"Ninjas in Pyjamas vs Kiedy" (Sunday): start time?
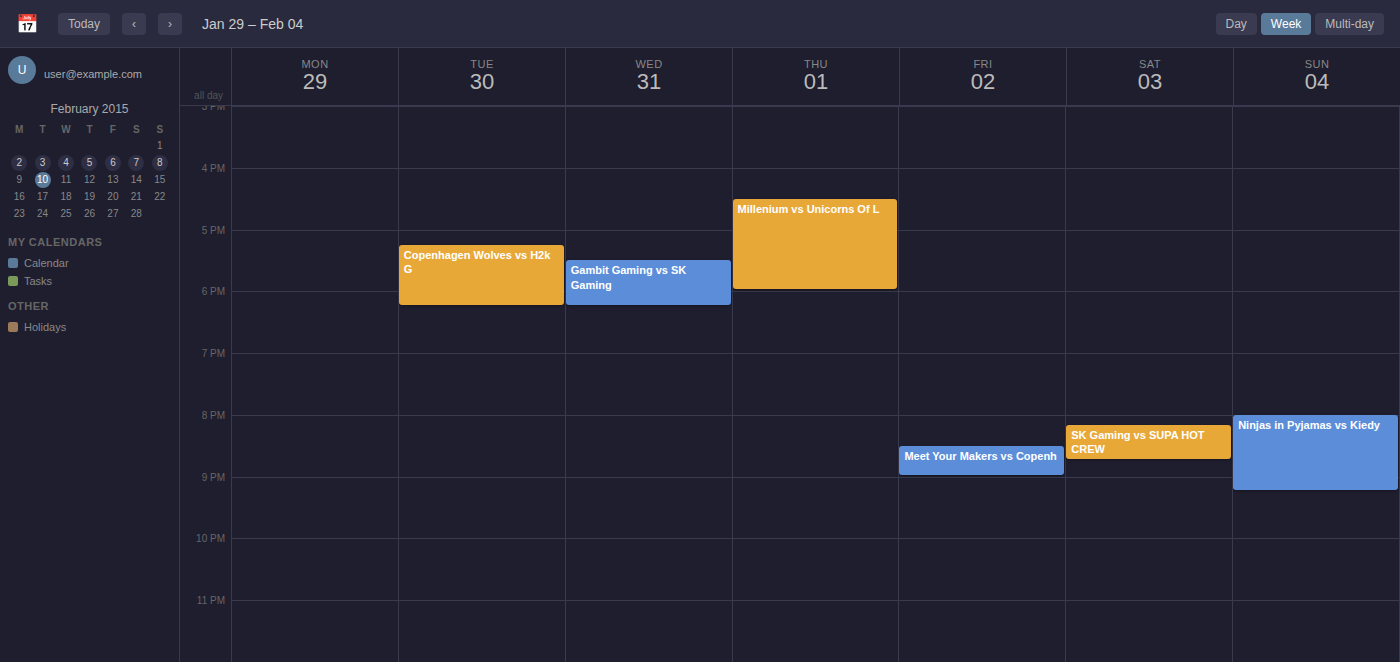
20:00